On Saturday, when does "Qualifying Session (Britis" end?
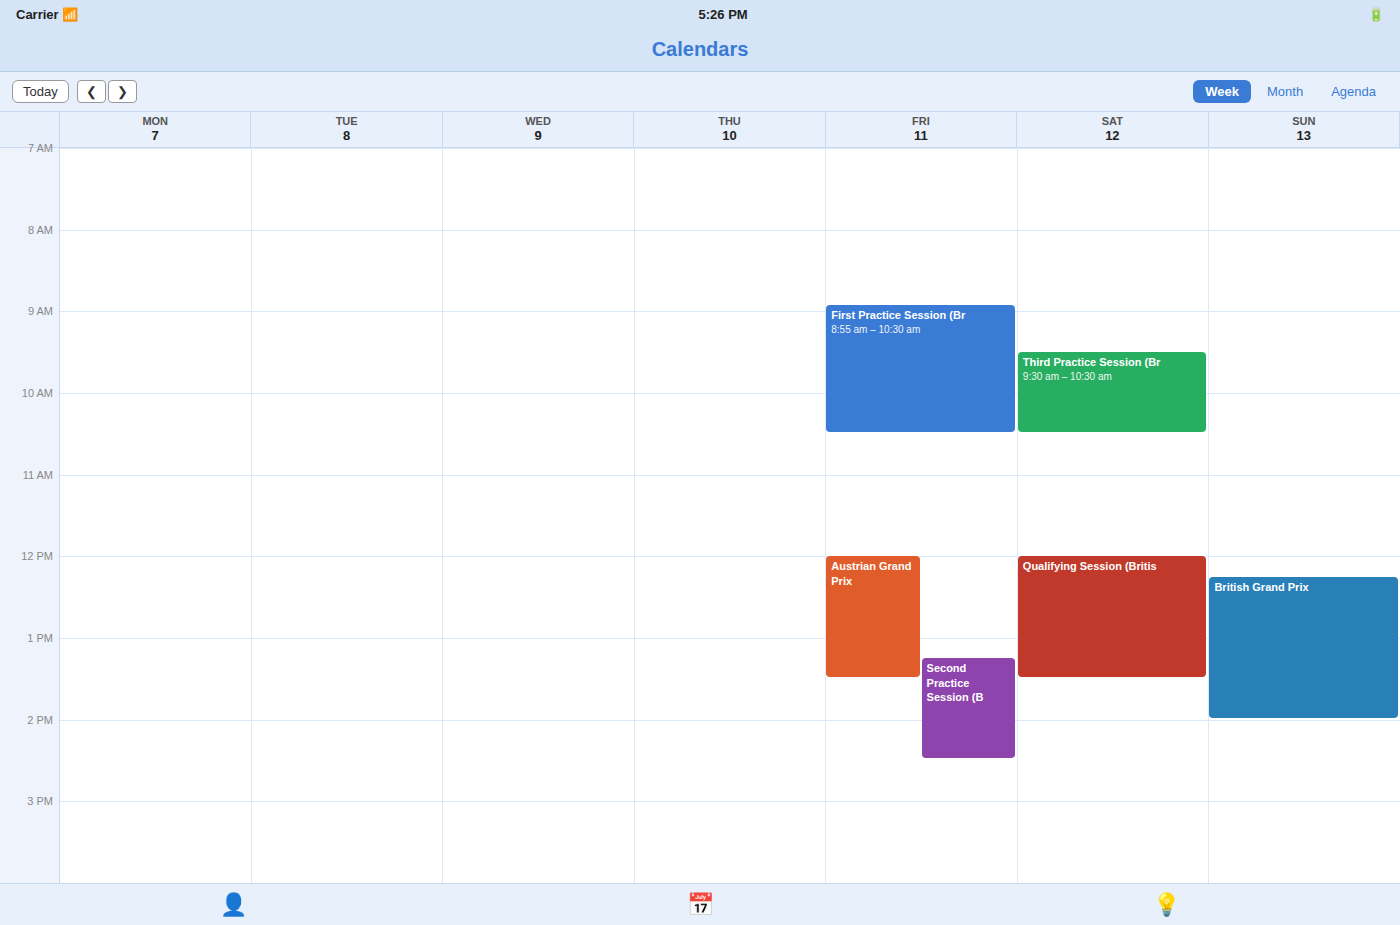
1:30 PM